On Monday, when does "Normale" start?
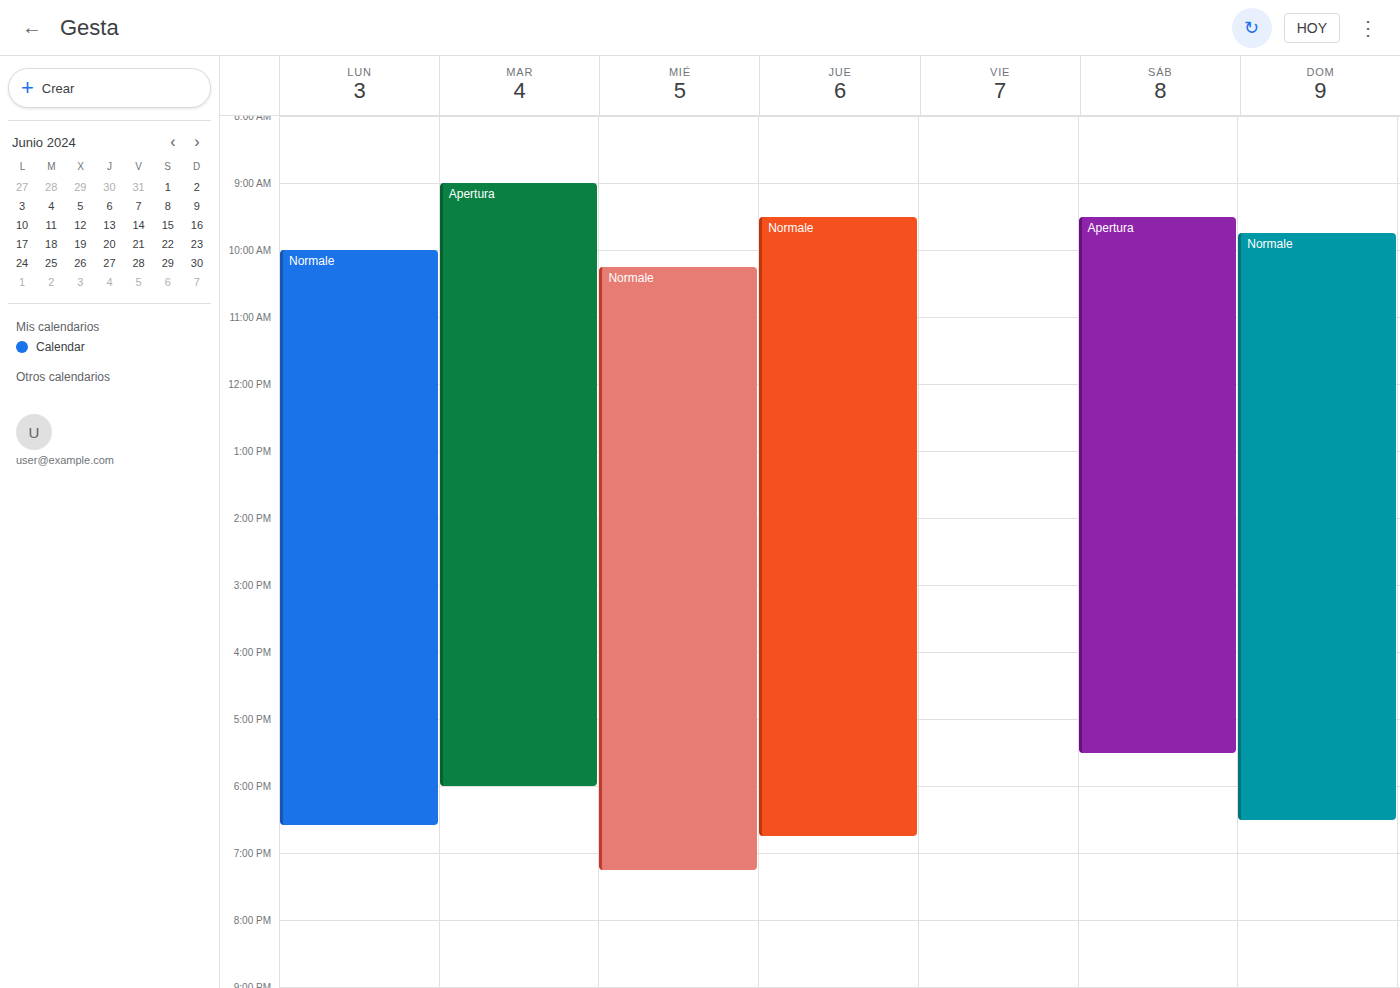
10:00 AM